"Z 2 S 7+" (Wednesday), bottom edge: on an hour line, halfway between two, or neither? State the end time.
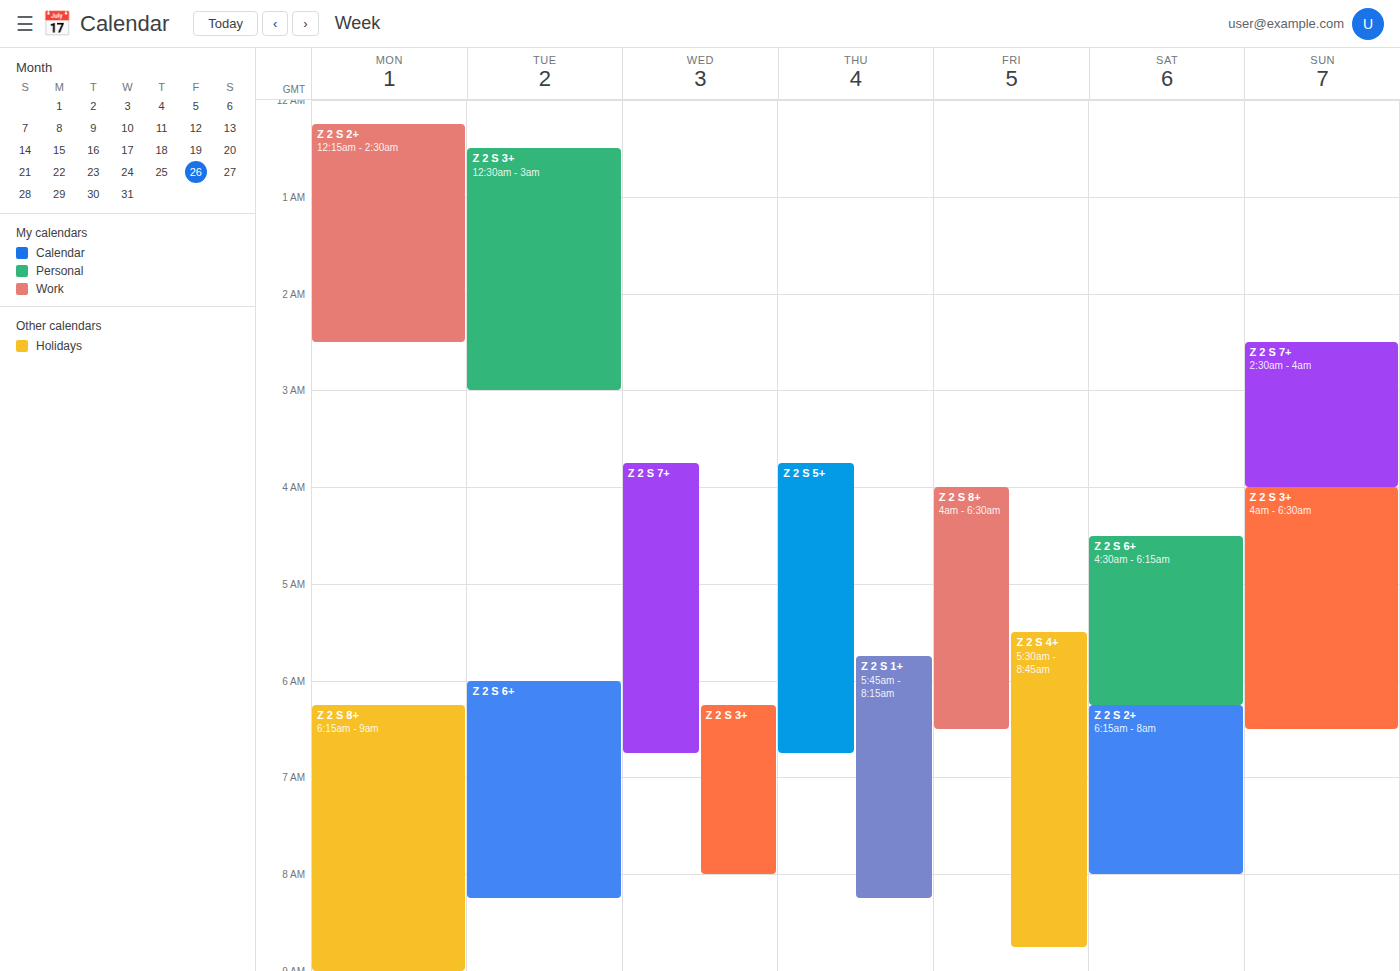
6:45 AM -- neither: three quarters of the way from the 6 AM line to the 7 AM line.